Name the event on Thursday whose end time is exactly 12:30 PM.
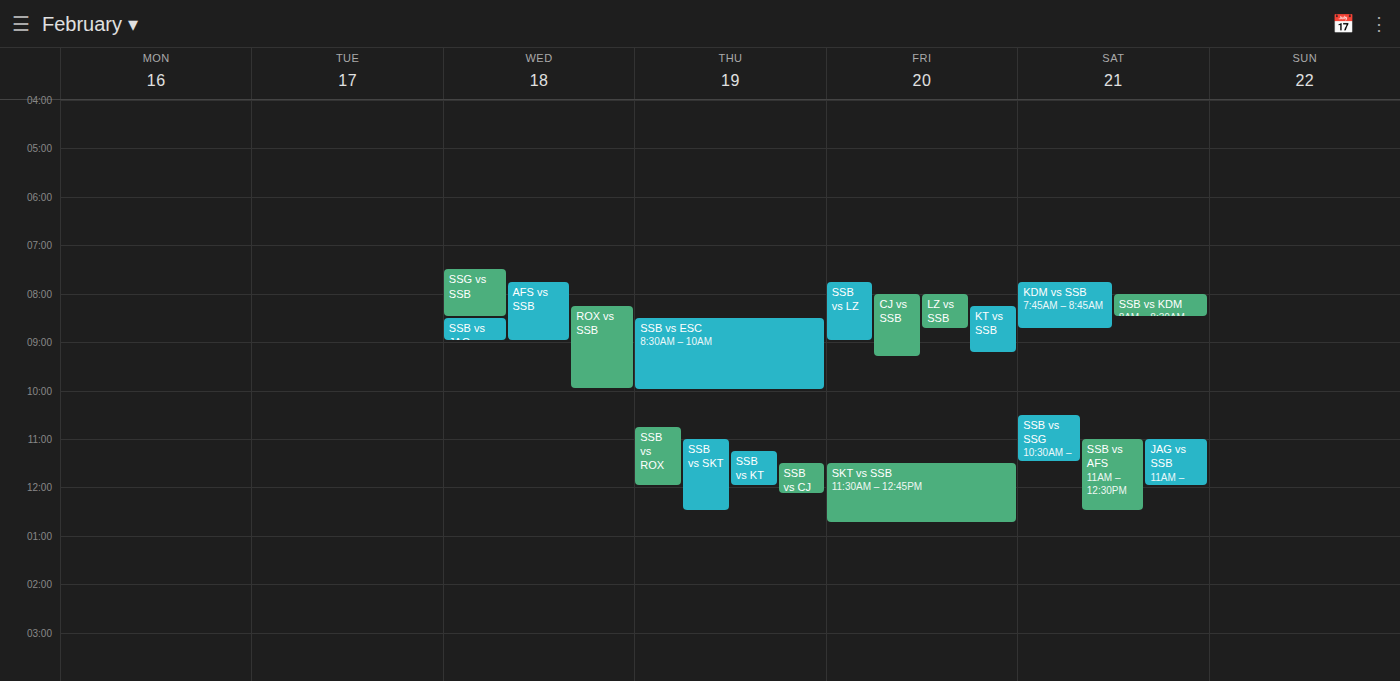
"SSB vs SKT"